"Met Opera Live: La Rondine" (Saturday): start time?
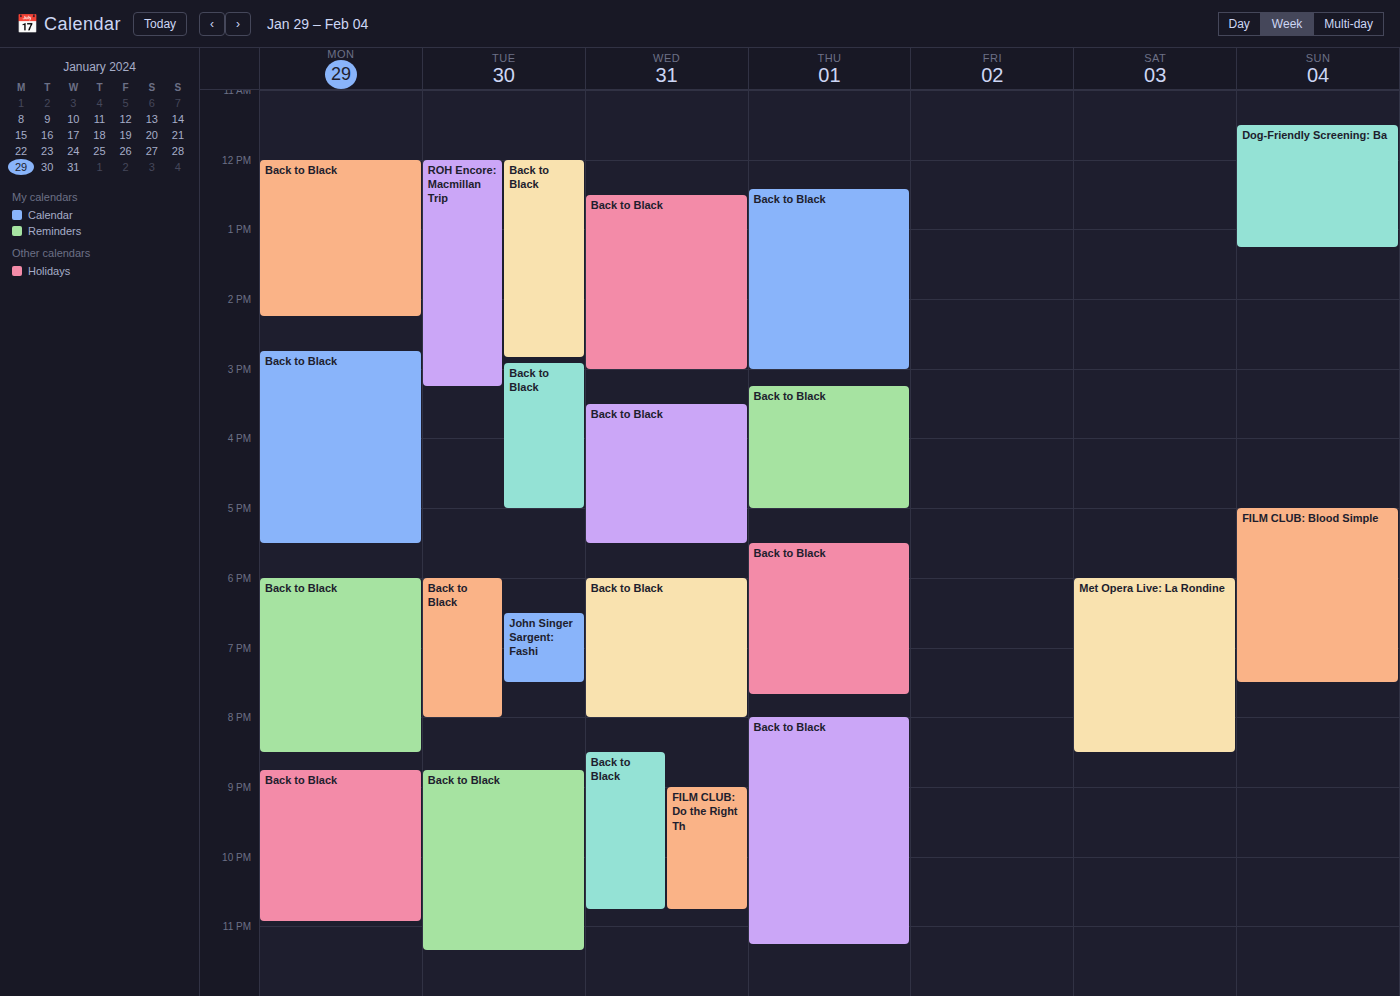
6:00 PM